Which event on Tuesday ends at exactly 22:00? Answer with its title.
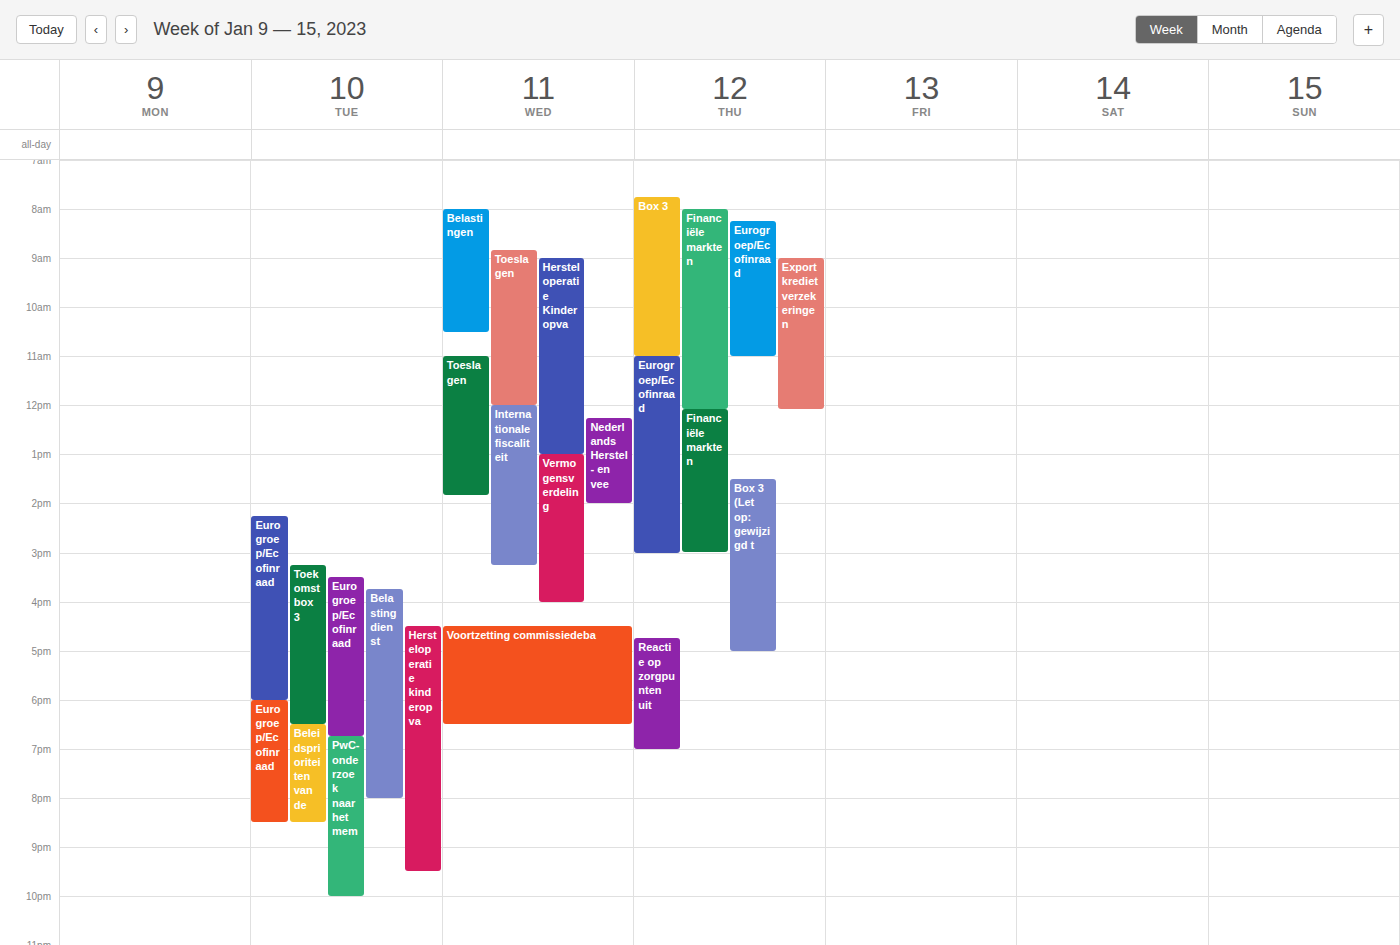
"PwC-onderzoek naar het mem"